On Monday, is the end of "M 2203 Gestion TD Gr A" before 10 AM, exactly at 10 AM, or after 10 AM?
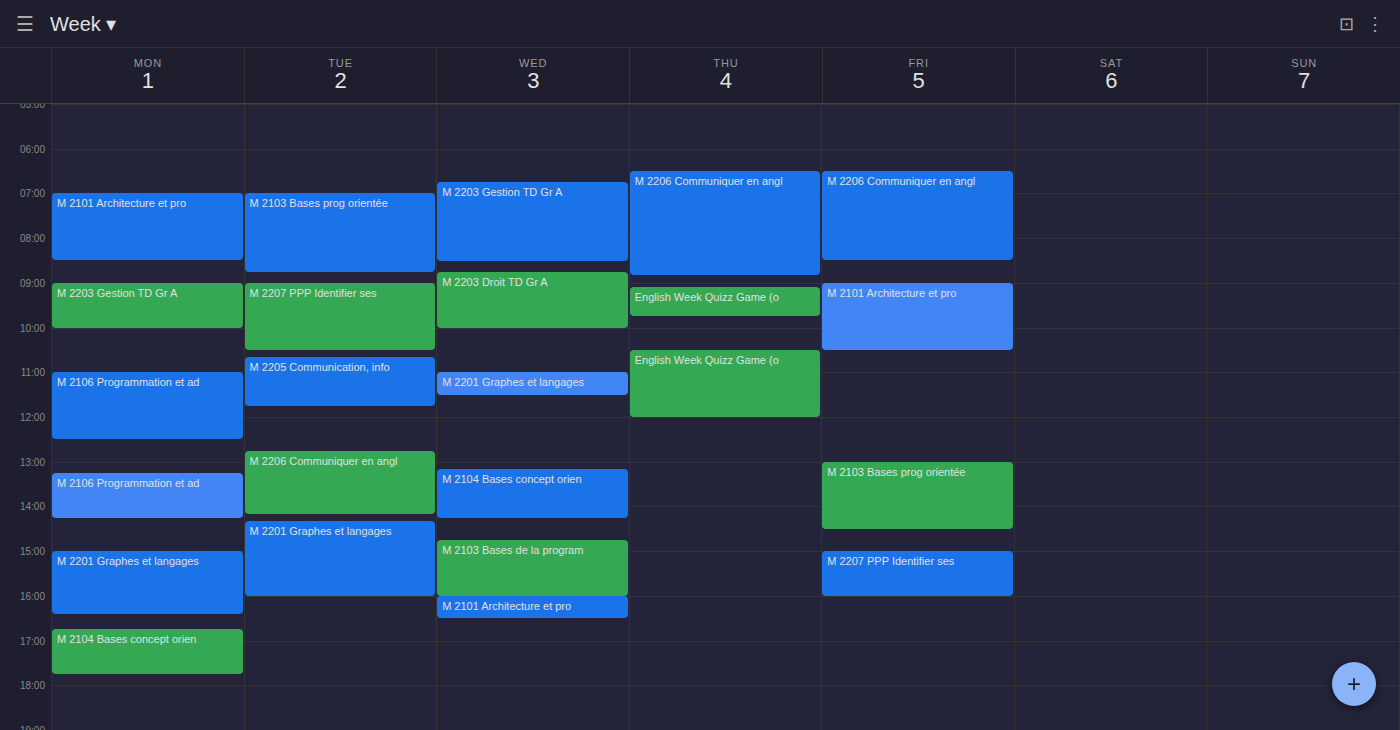
10:00 AM -- exactly at 10 AM, on the 10 AM line.